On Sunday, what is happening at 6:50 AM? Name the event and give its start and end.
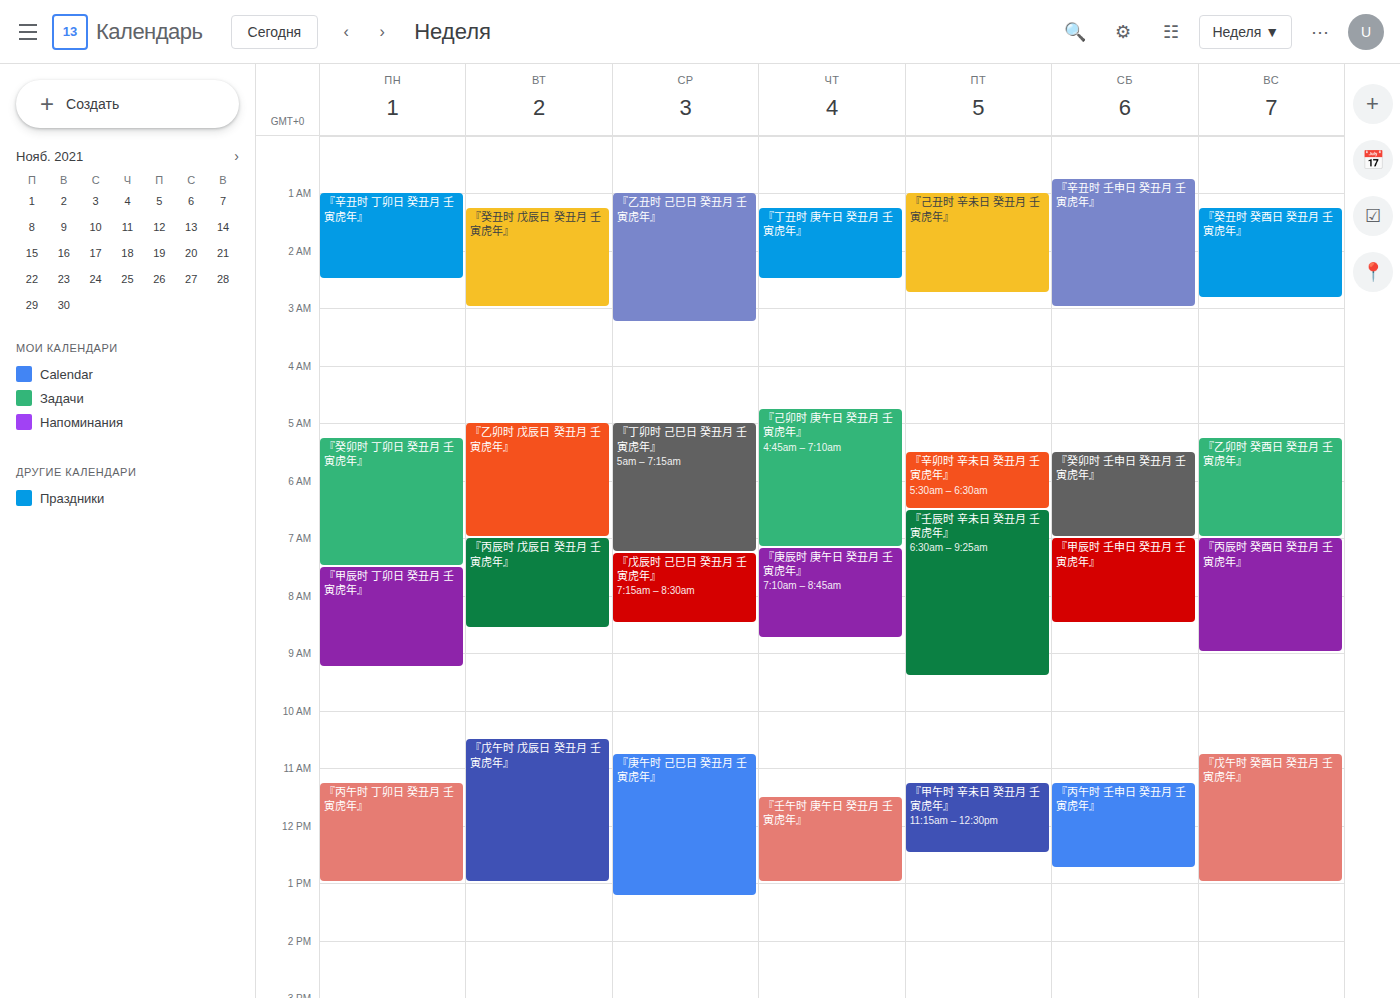
"『乙卯时 癸酉日 癸丑月 壬寅虎年』", 5:15 AM to 7:00 AM